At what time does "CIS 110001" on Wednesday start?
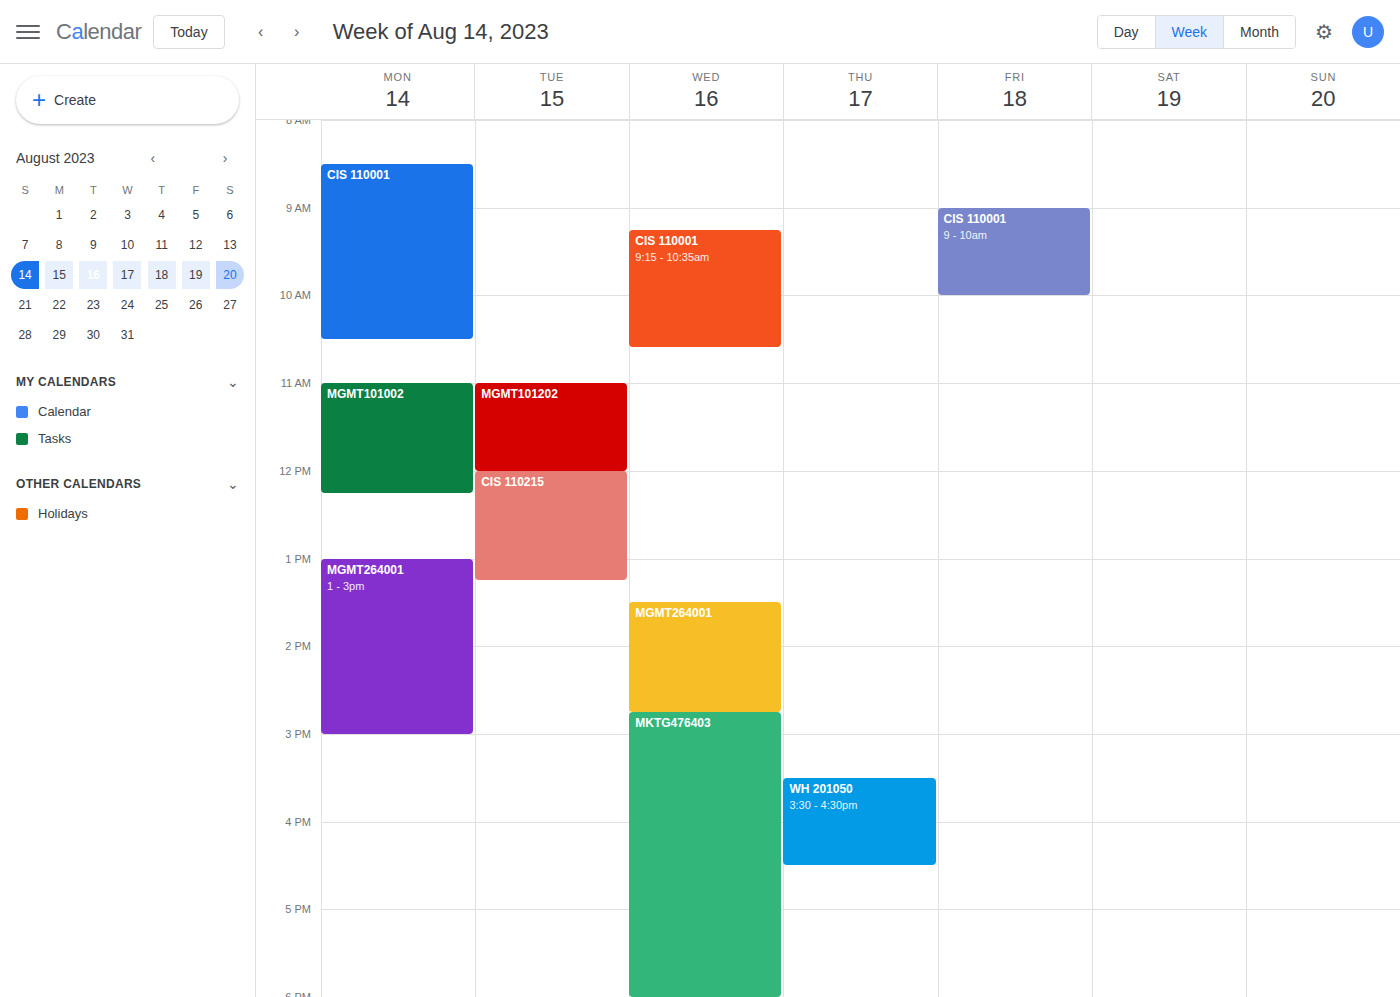
9:15 AM